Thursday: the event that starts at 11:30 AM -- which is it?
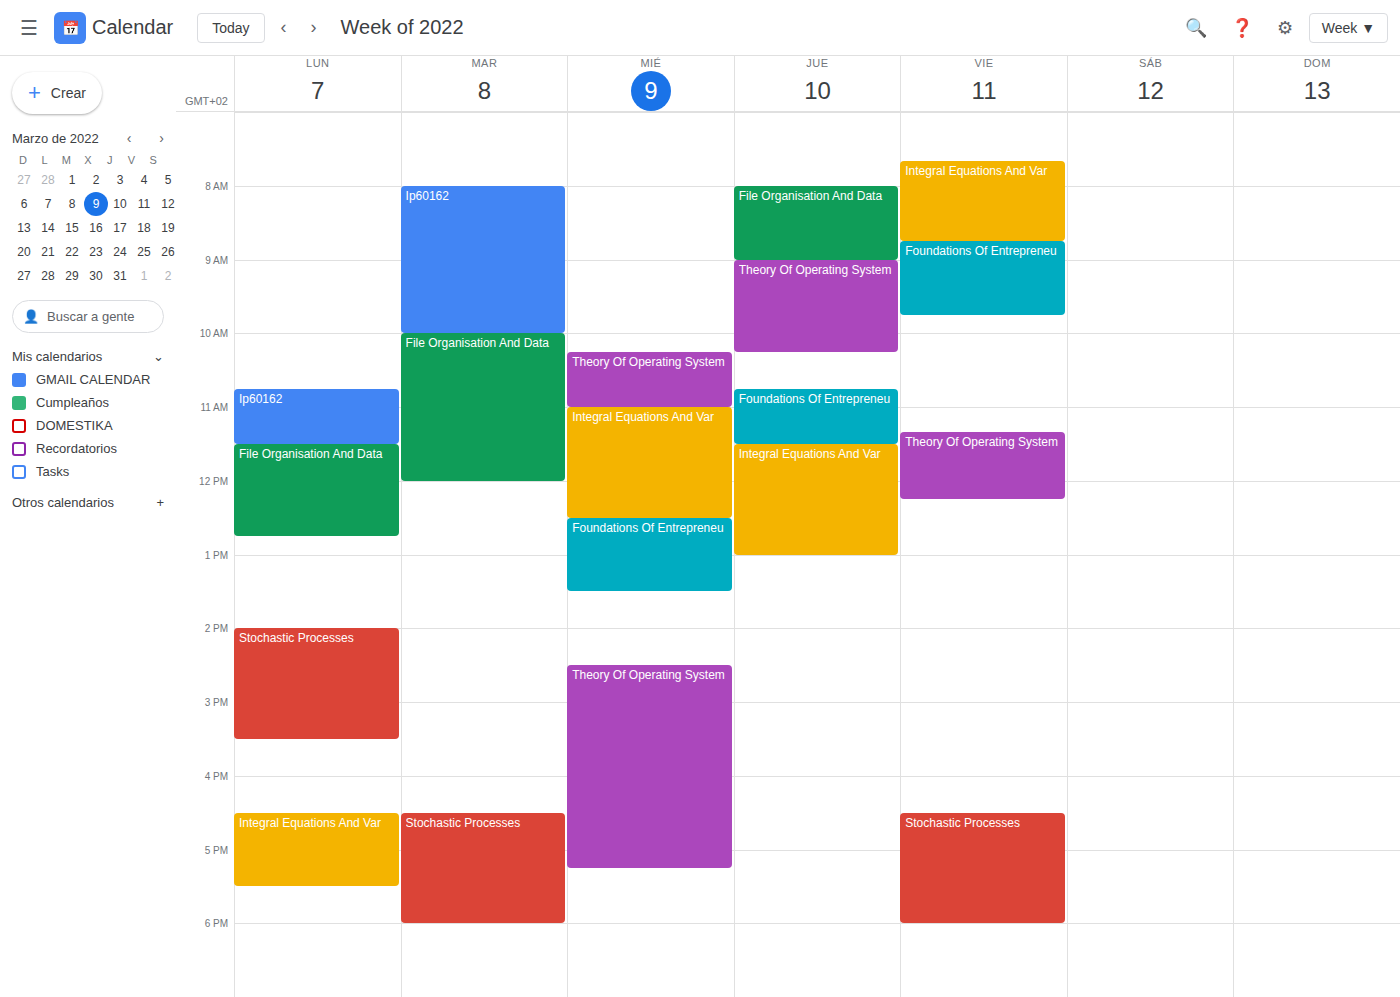
"Integral Equations And Var"